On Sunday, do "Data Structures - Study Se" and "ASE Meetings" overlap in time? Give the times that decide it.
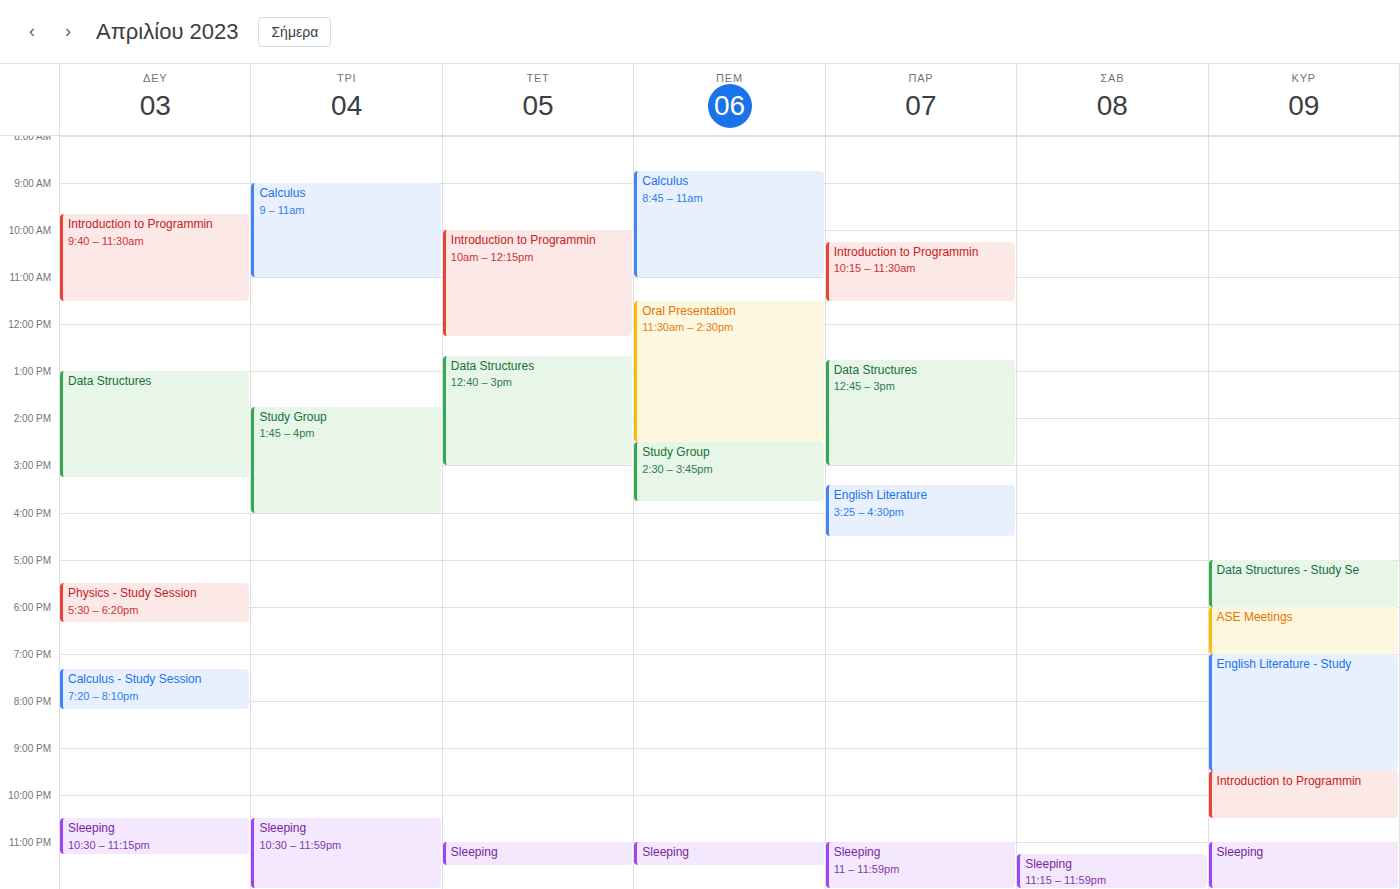
"Data Structures - Study Se" ends at 6:00 PM, exactly when "ASE Meetings" starts -- they touch but do not overlap.